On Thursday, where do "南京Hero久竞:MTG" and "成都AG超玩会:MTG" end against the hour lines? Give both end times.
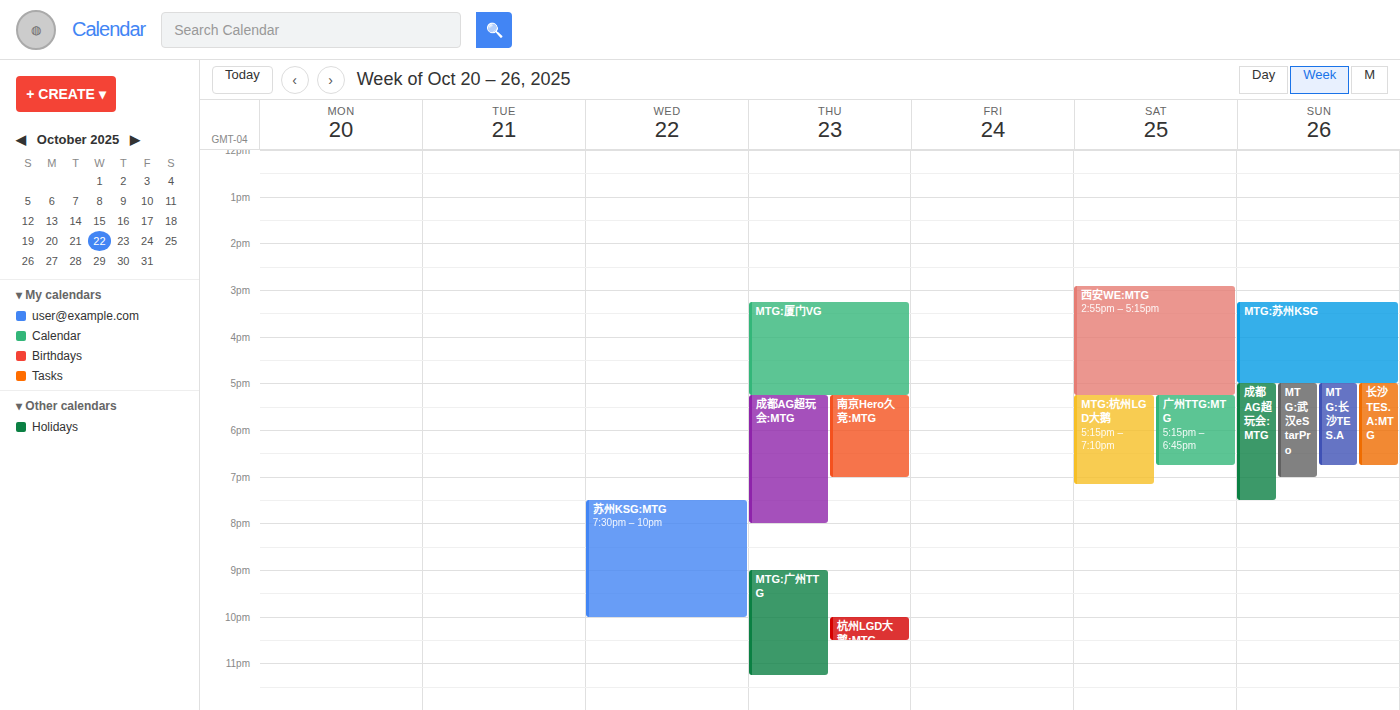
"南京Hero久竞:MTG": 7:00 PM, exactly on the 7 PM line. "成都AG超玩会:MTG": 8:00 PM, exactly on the 8 PM line.